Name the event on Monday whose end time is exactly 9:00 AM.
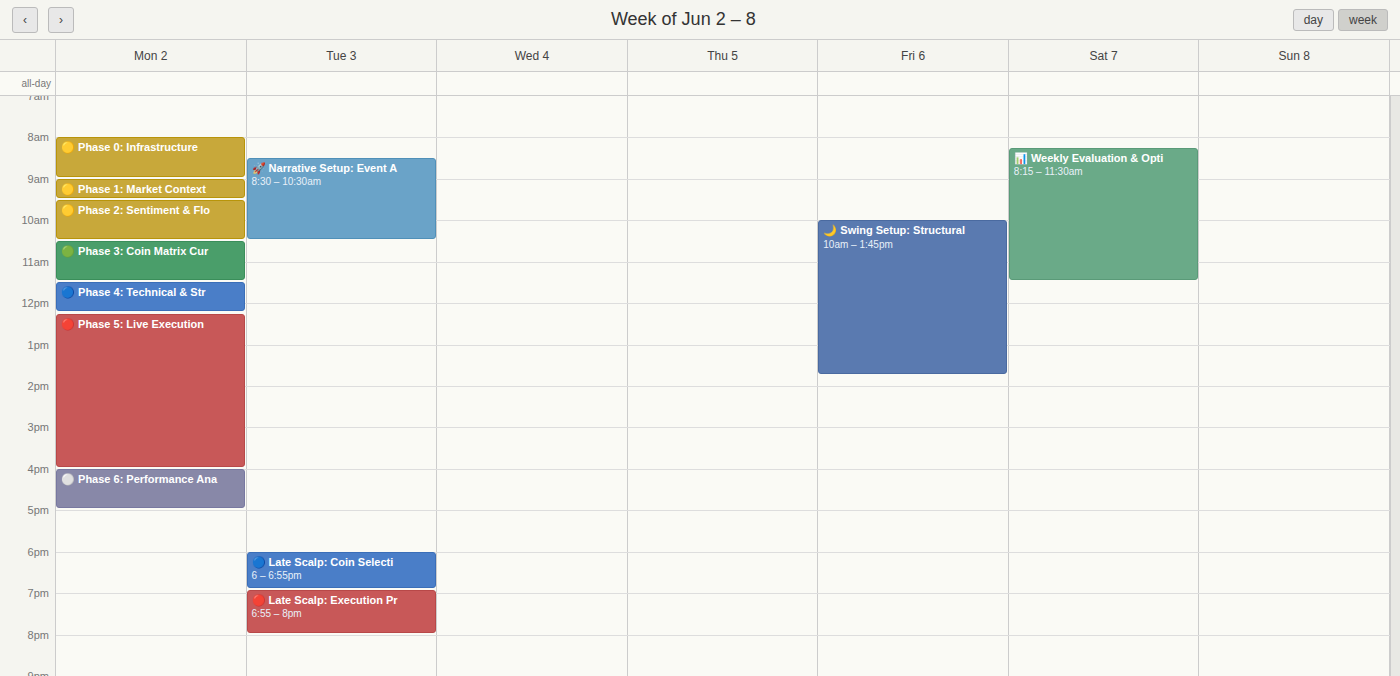
"🟡 Phase 0: Infrastructure"